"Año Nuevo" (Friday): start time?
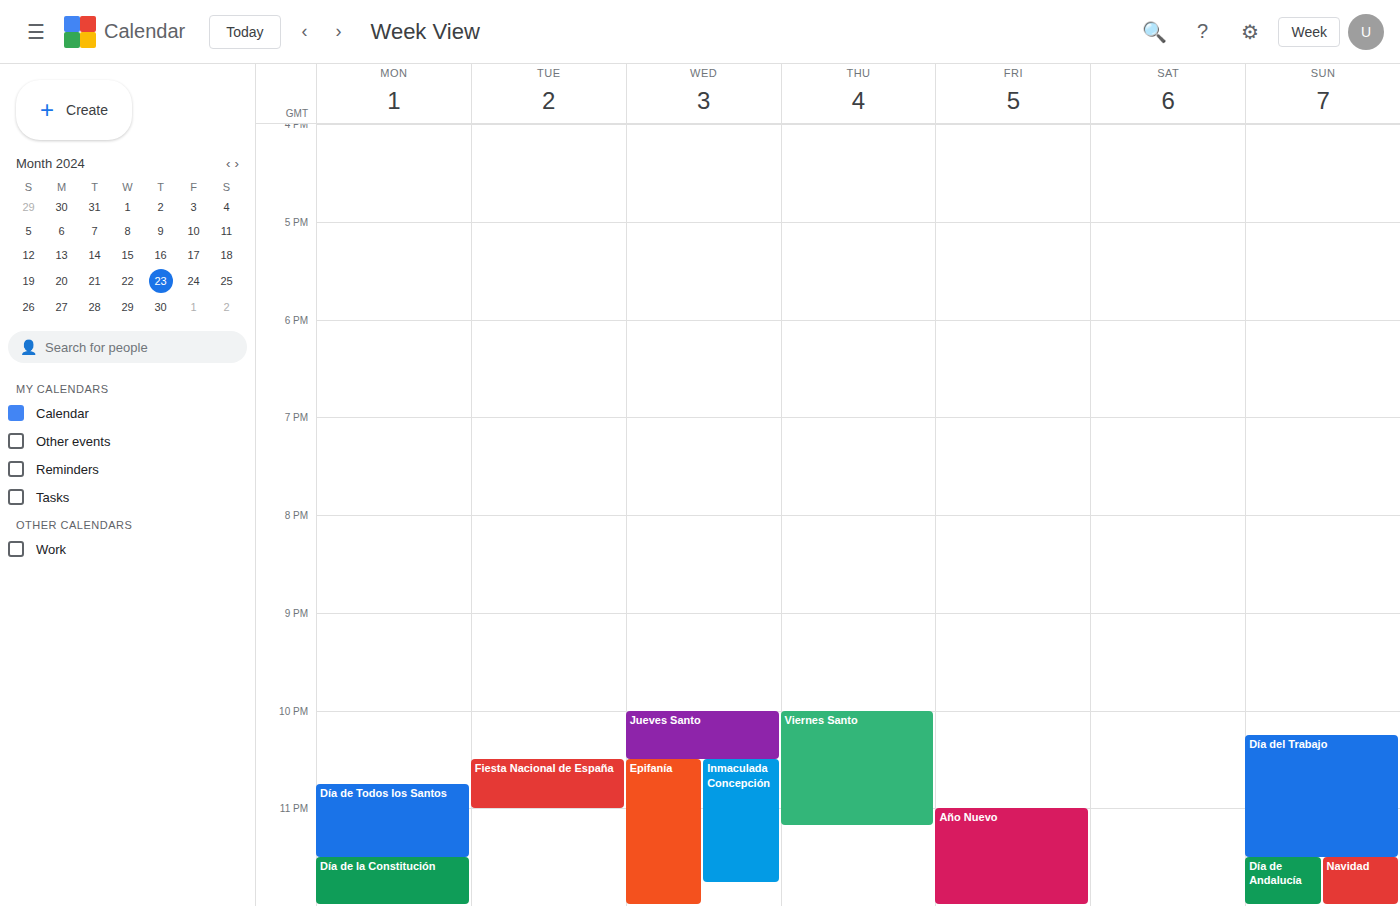
11:00 PM